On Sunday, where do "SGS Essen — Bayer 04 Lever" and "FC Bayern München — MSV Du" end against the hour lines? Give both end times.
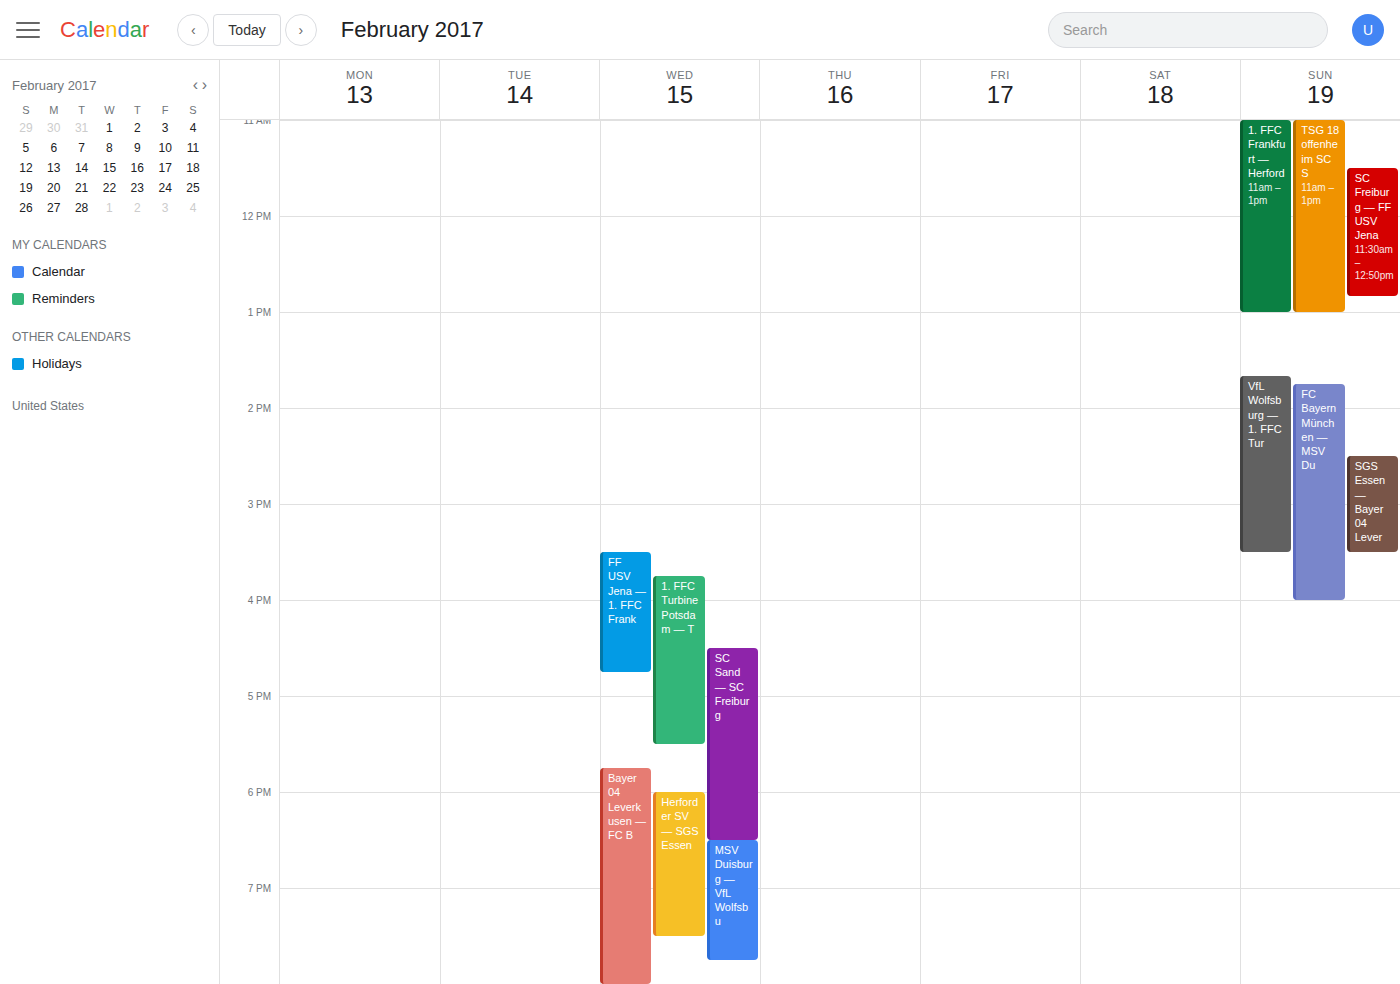
"SGS Essen — Bayer 04 Lever": 15:30, halfway between the 15:00 and 16:00 lines. "FC Bayern München — MSV Du": 16:00, exactly on the 16:00 line.